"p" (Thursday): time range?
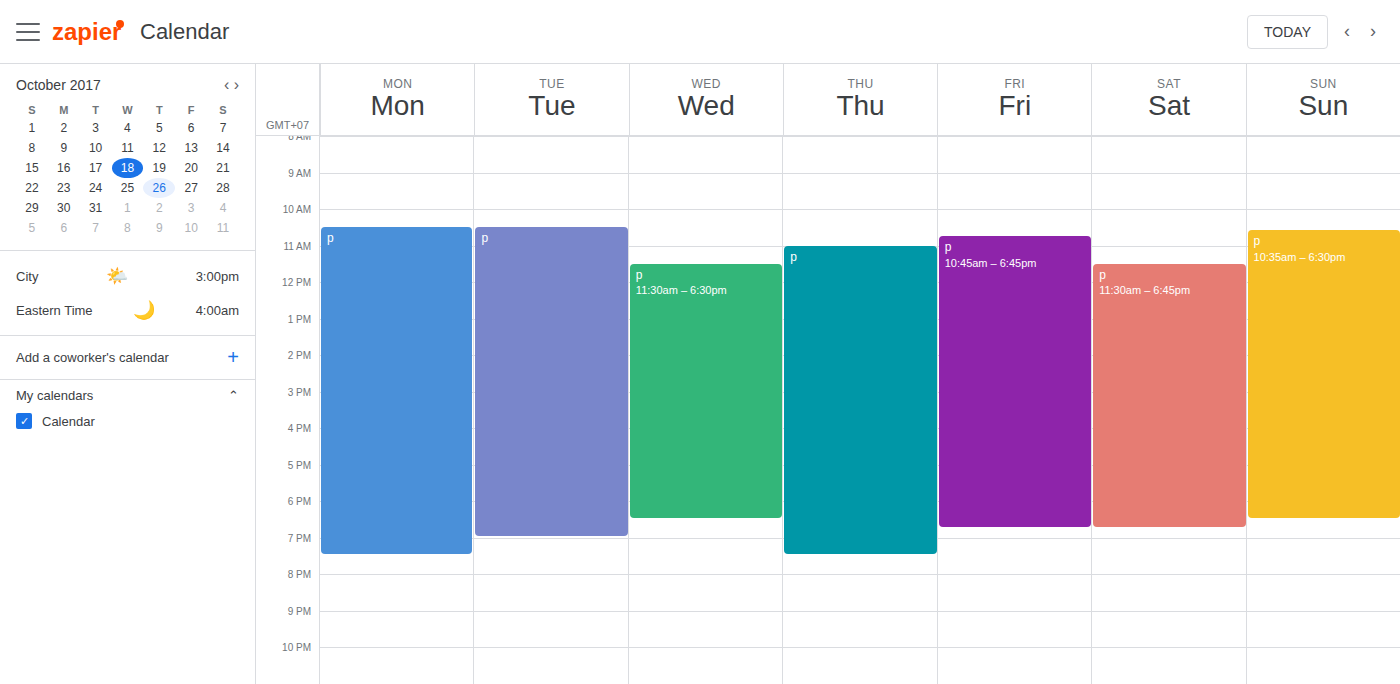
11:00 AM to 7:30 PM